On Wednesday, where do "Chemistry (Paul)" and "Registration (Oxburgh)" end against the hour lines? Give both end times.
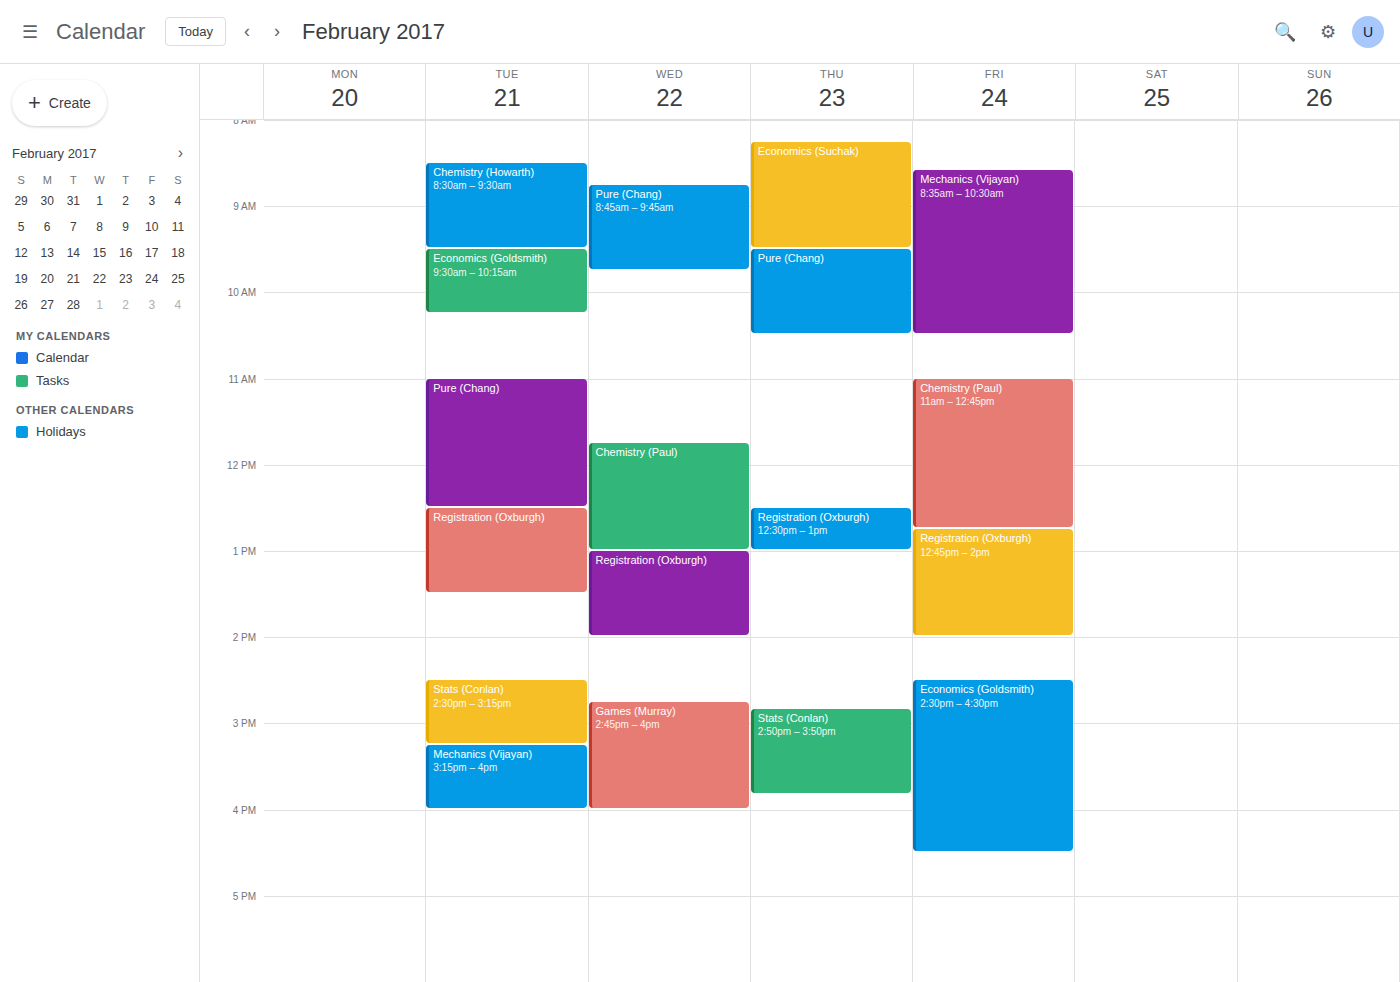
"Chemistry (Paul)": 1:00 PM, exactly on the 1 PM line. "Registration (Oxburgh)": 2:00 PM, exactly on the 2 PM line.